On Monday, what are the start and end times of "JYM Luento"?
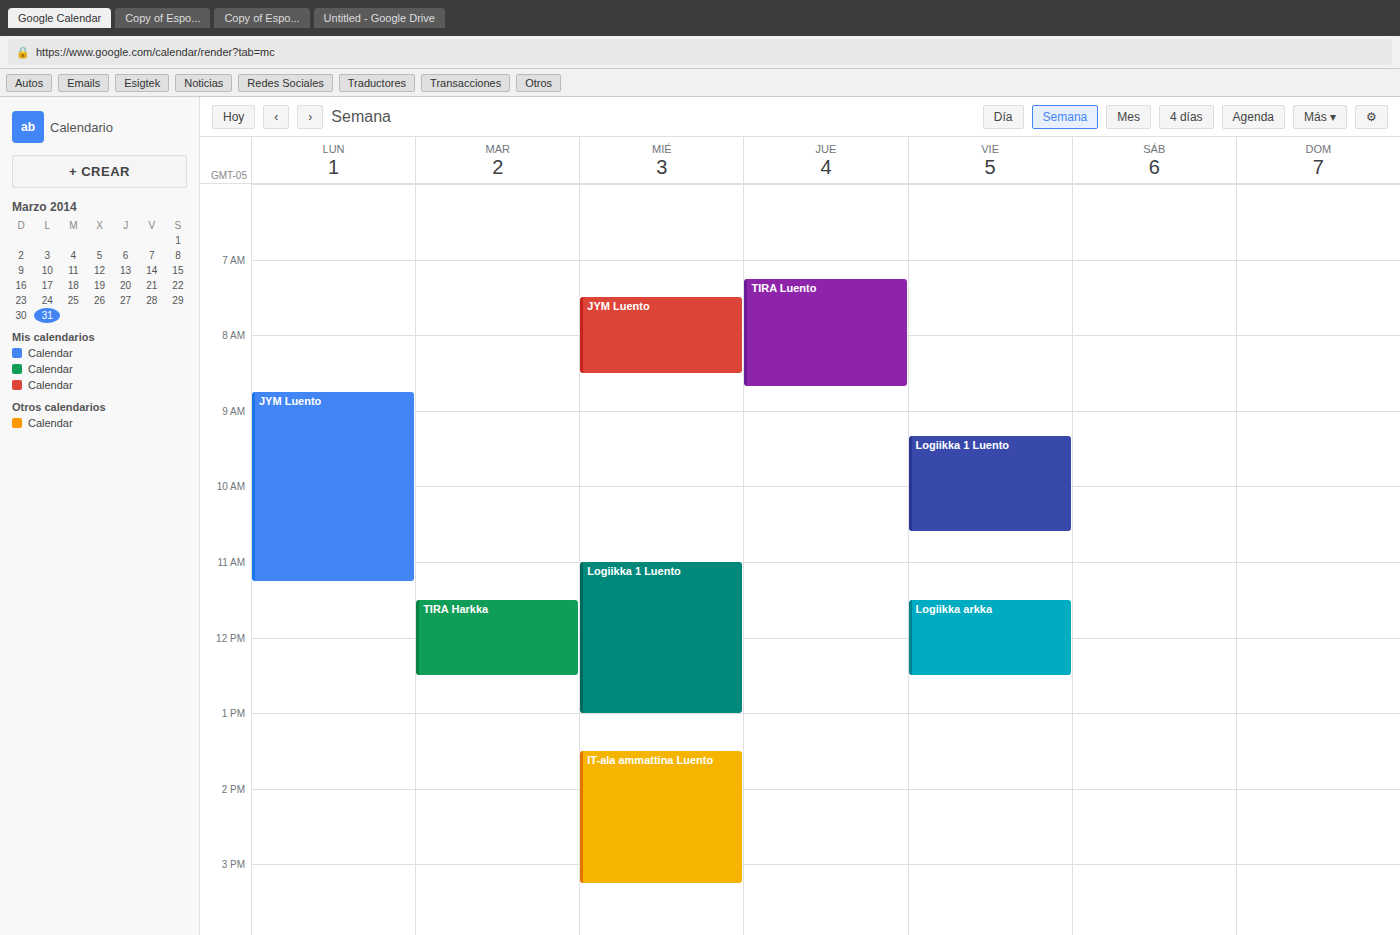
8:45 AM to 11:15 AM